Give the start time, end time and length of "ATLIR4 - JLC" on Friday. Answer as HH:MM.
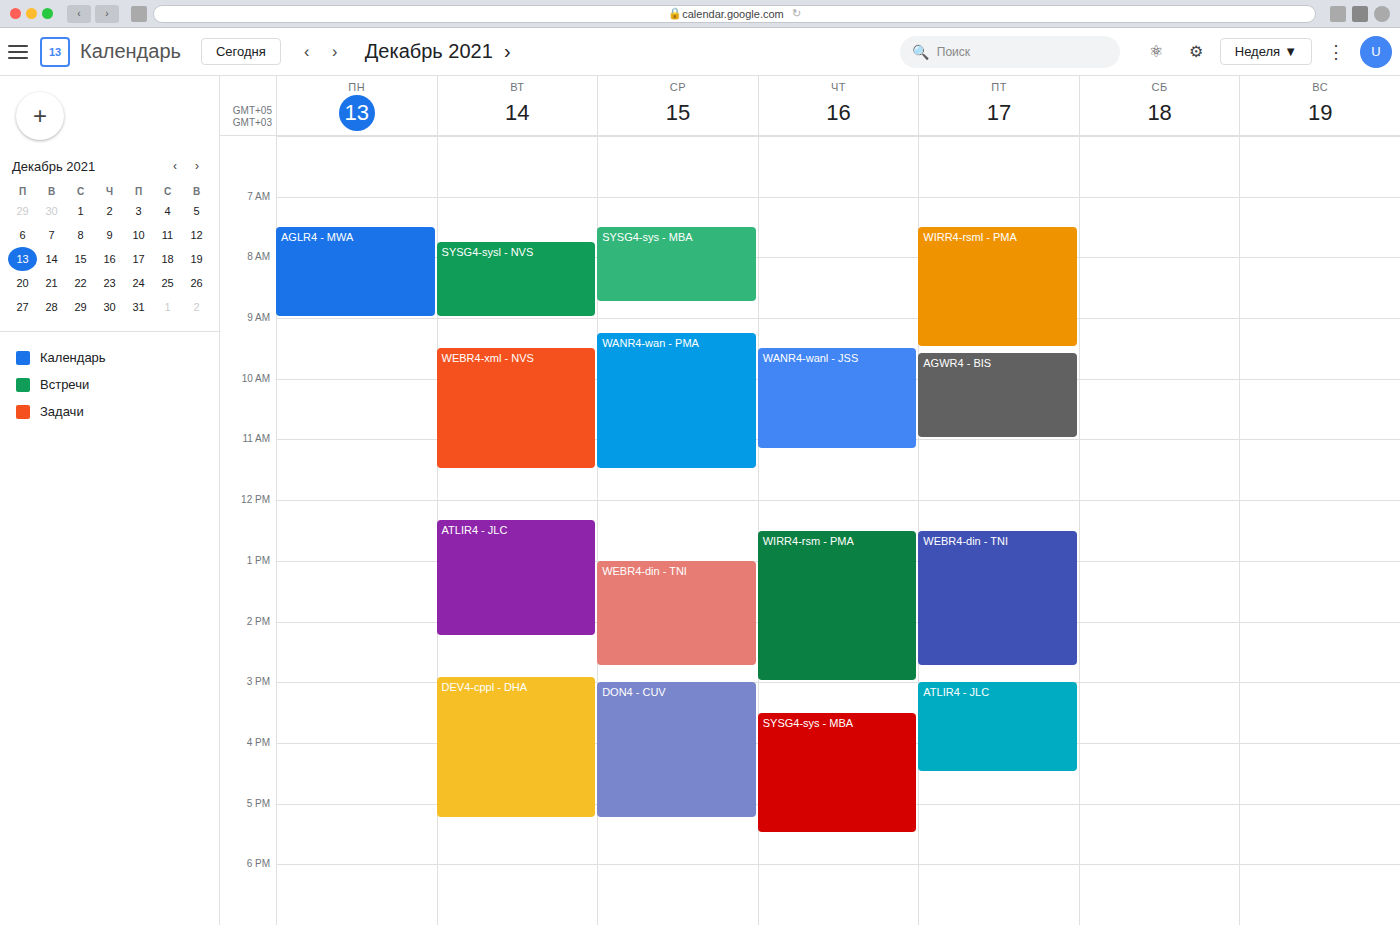
15:00 to 16:30, 1 hour 30 minutes